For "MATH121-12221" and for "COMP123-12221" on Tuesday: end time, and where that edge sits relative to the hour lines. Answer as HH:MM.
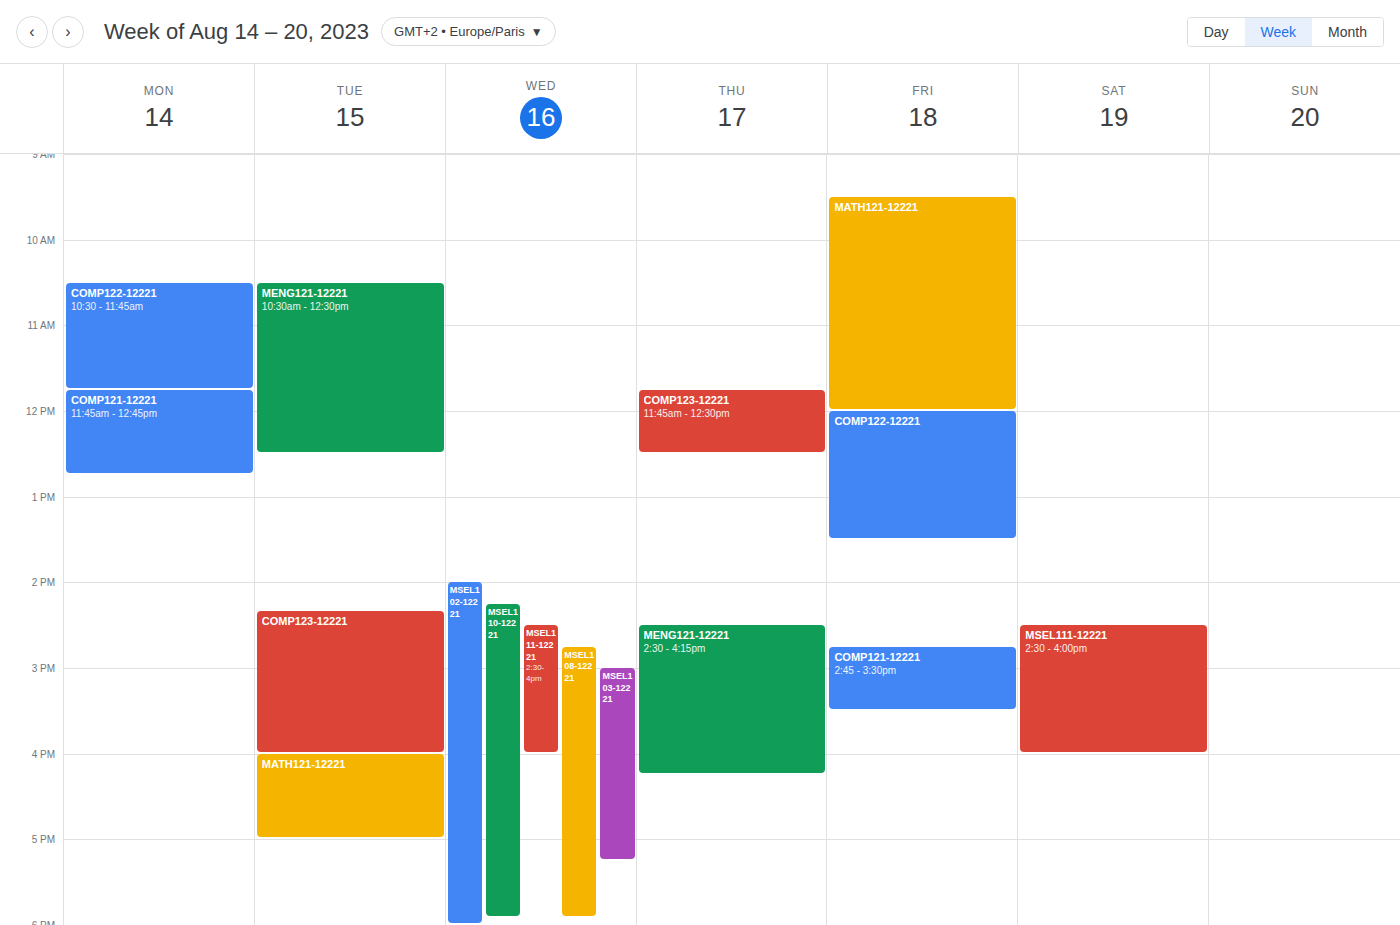
"MATH121-12221": 17:00, exactly on the 17:00 line. "COMP123-12221": 16:00, exactly on the 16:00 line.